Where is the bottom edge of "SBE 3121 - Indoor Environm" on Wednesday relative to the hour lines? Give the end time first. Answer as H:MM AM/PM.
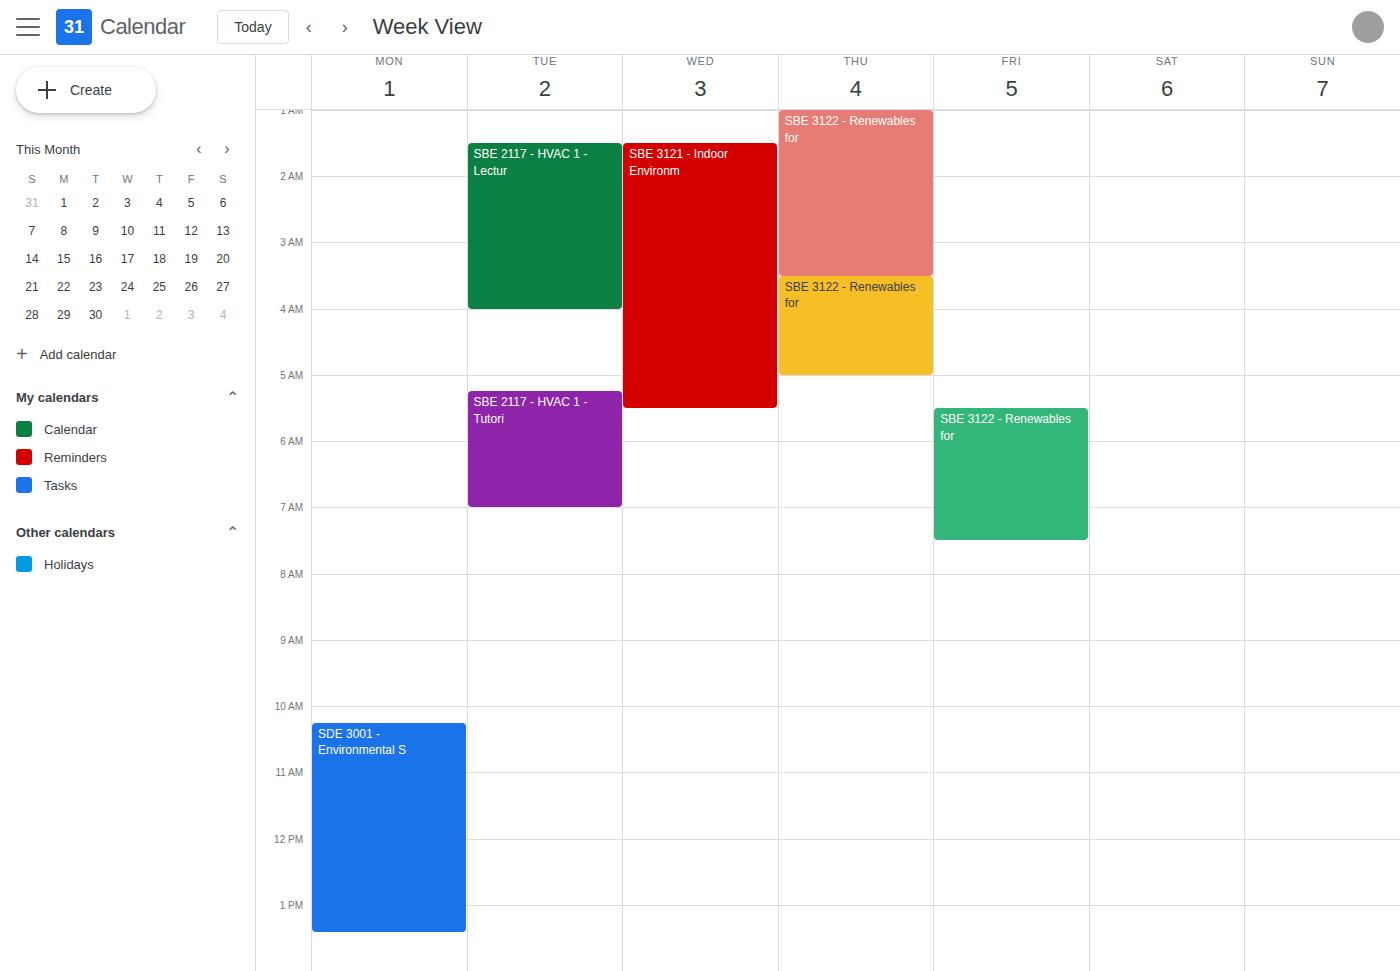
5:30 AM -- halfway between the 5 AM and 6 AM lines.